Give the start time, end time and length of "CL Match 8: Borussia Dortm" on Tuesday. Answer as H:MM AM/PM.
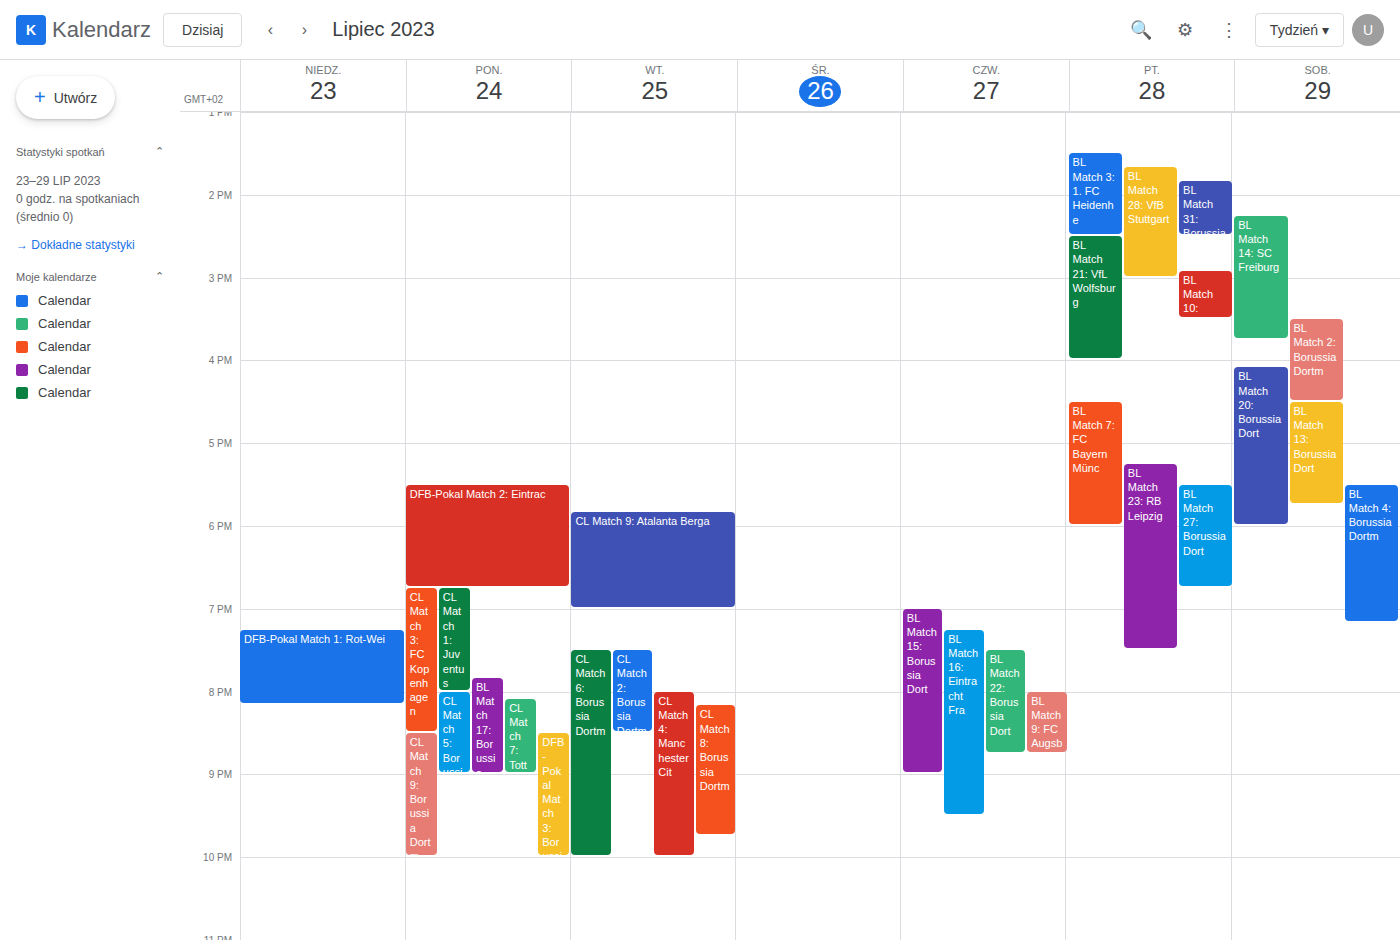
8:10 PM to 9:45 PM, 1 hour 35 minutes